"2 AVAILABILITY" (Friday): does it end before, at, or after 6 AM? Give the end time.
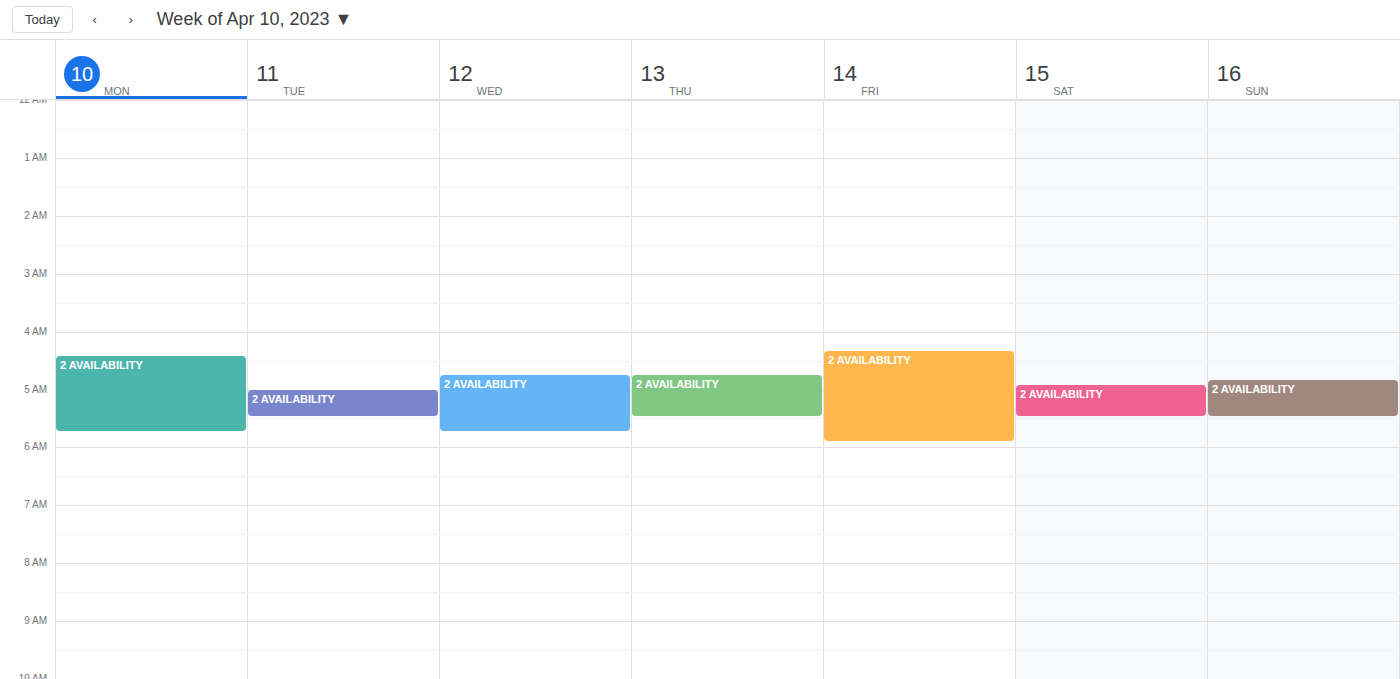
5:55 AM -- before 6 AM, 5 minutes above the 6 AM line.